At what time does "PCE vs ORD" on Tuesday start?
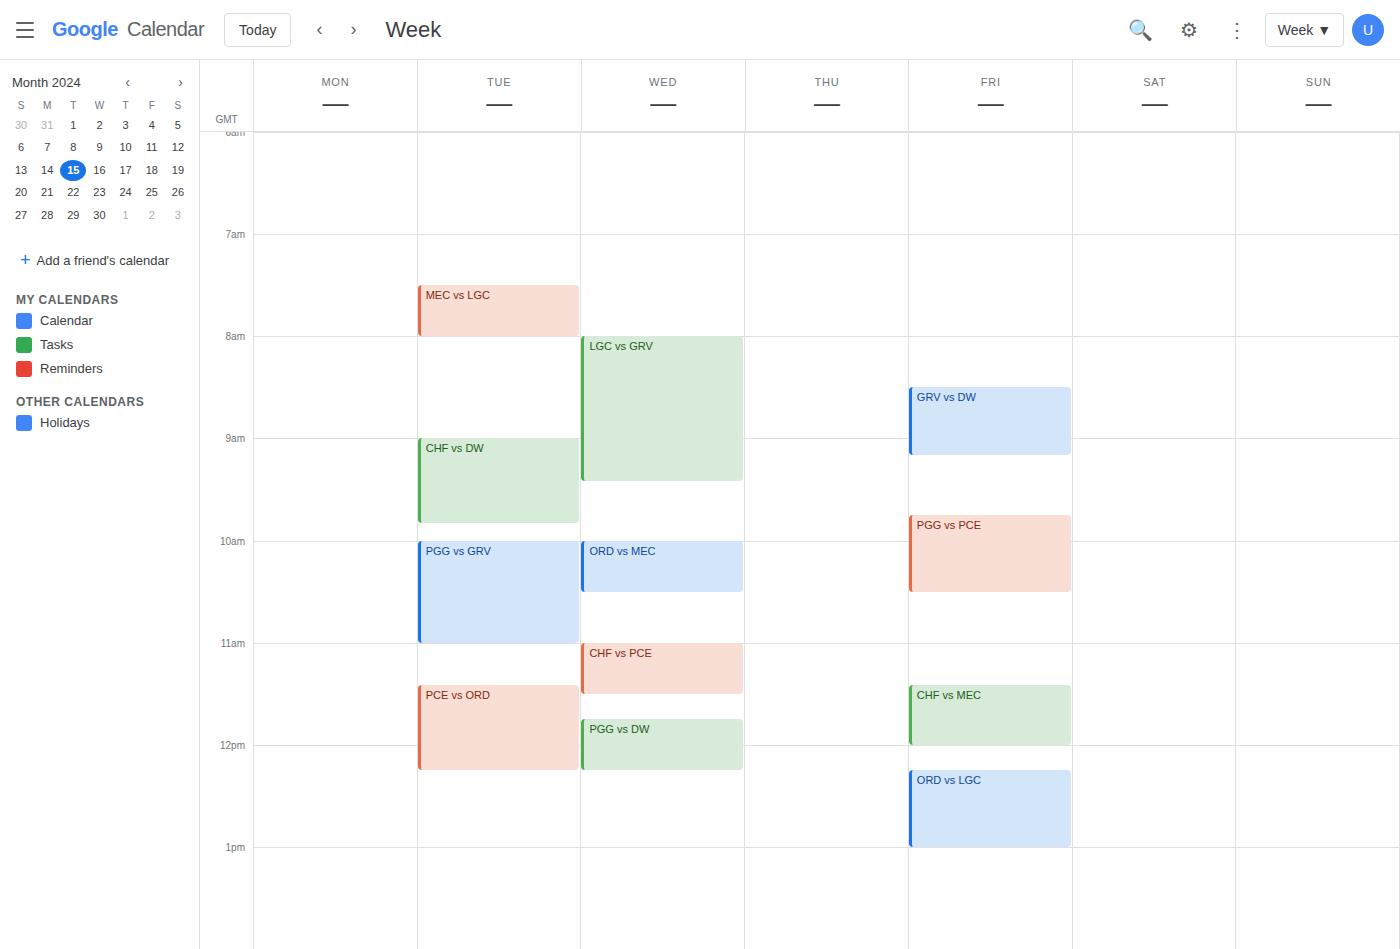
11:25 AM